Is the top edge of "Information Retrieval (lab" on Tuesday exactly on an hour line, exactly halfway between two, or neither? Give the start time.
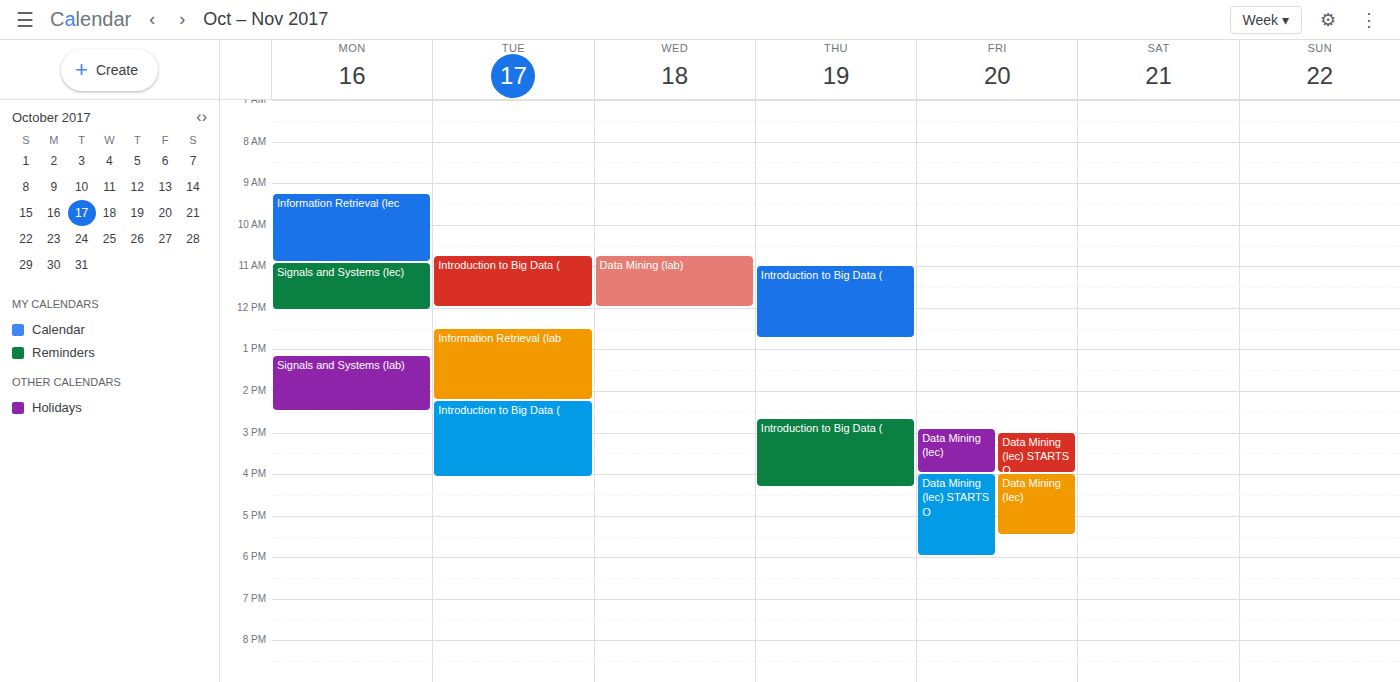
12:30 PM -- halfway between the 12 PM and 1 PM lines.